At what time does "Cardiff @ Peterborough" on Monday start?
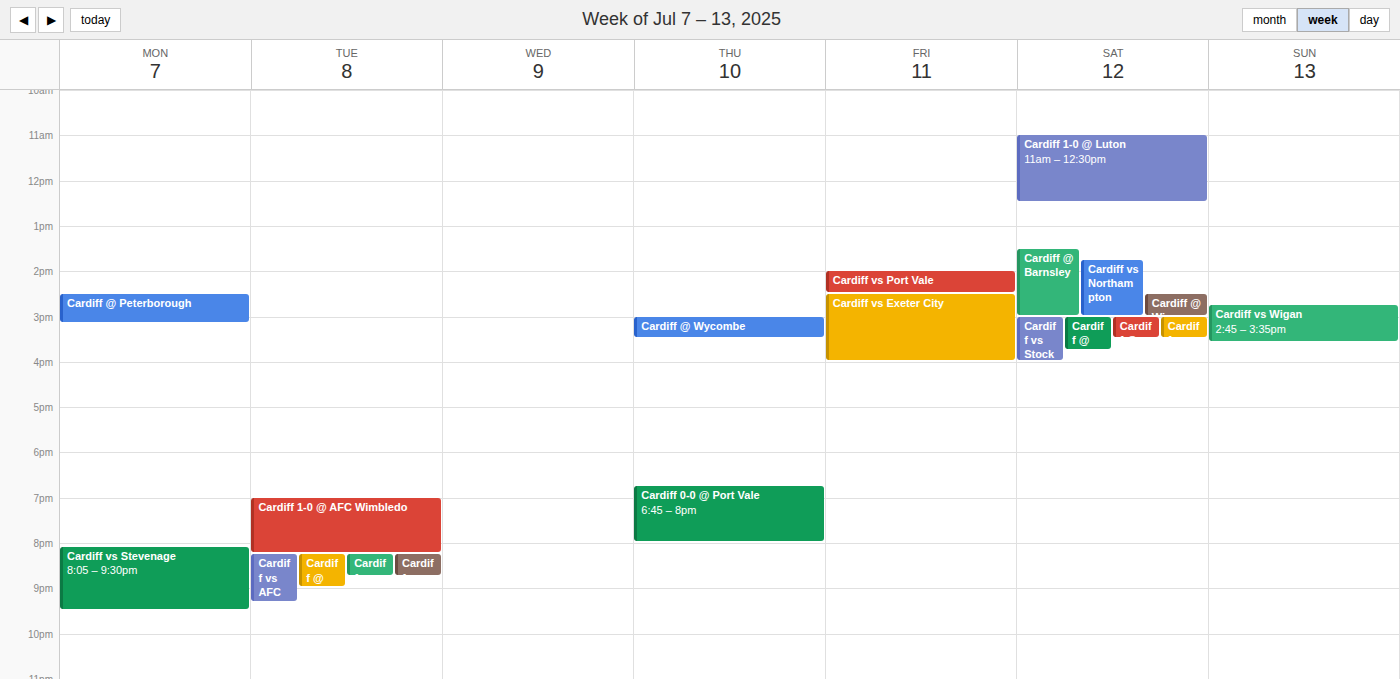
2:30 PM